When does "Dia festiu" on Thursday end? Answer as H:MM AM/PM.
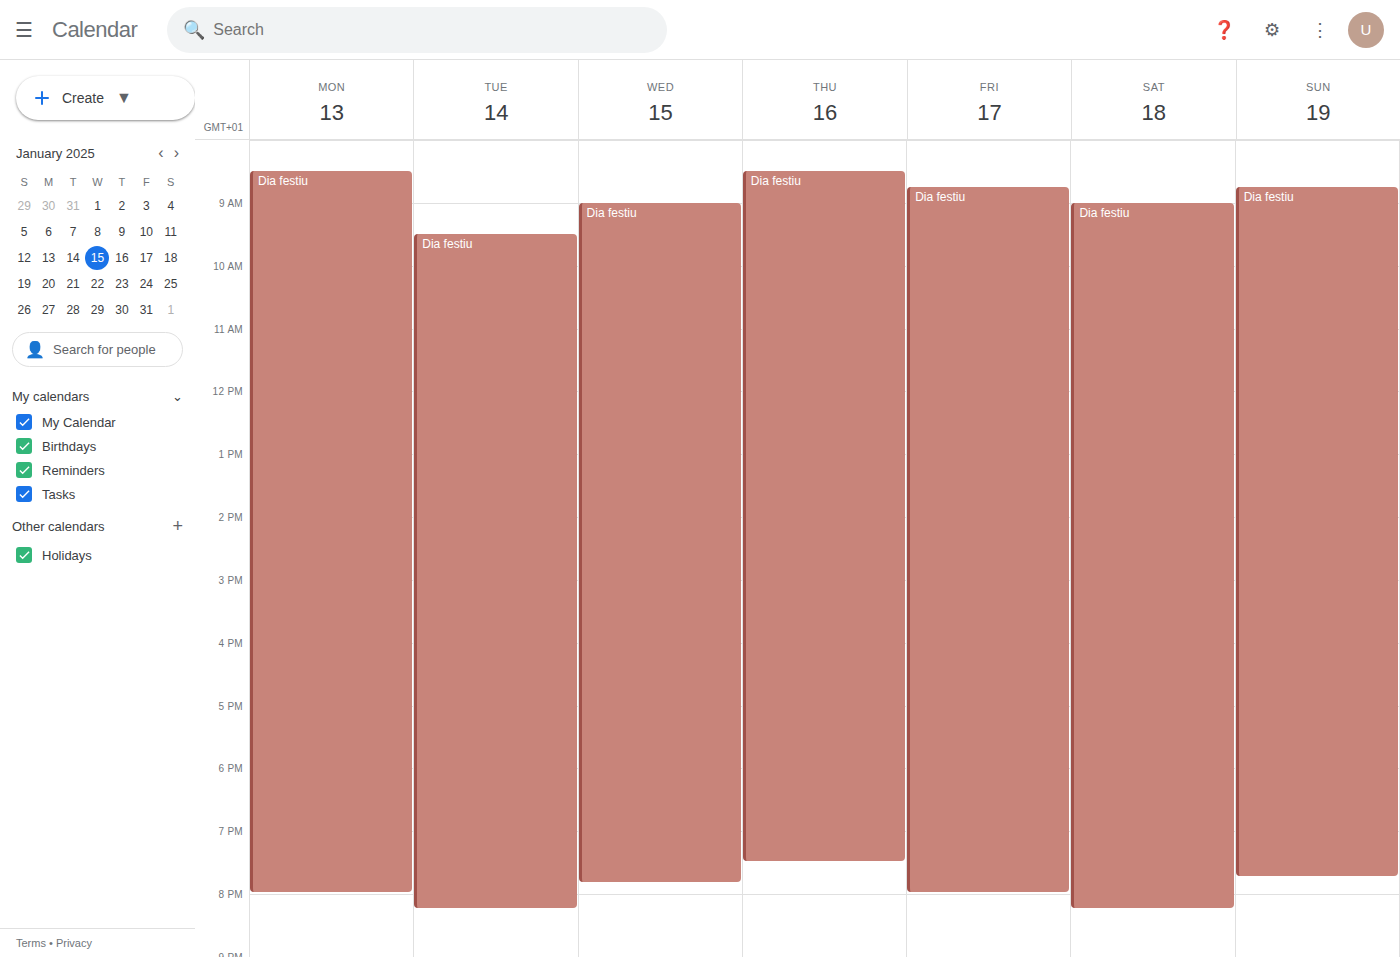
7:30 PM